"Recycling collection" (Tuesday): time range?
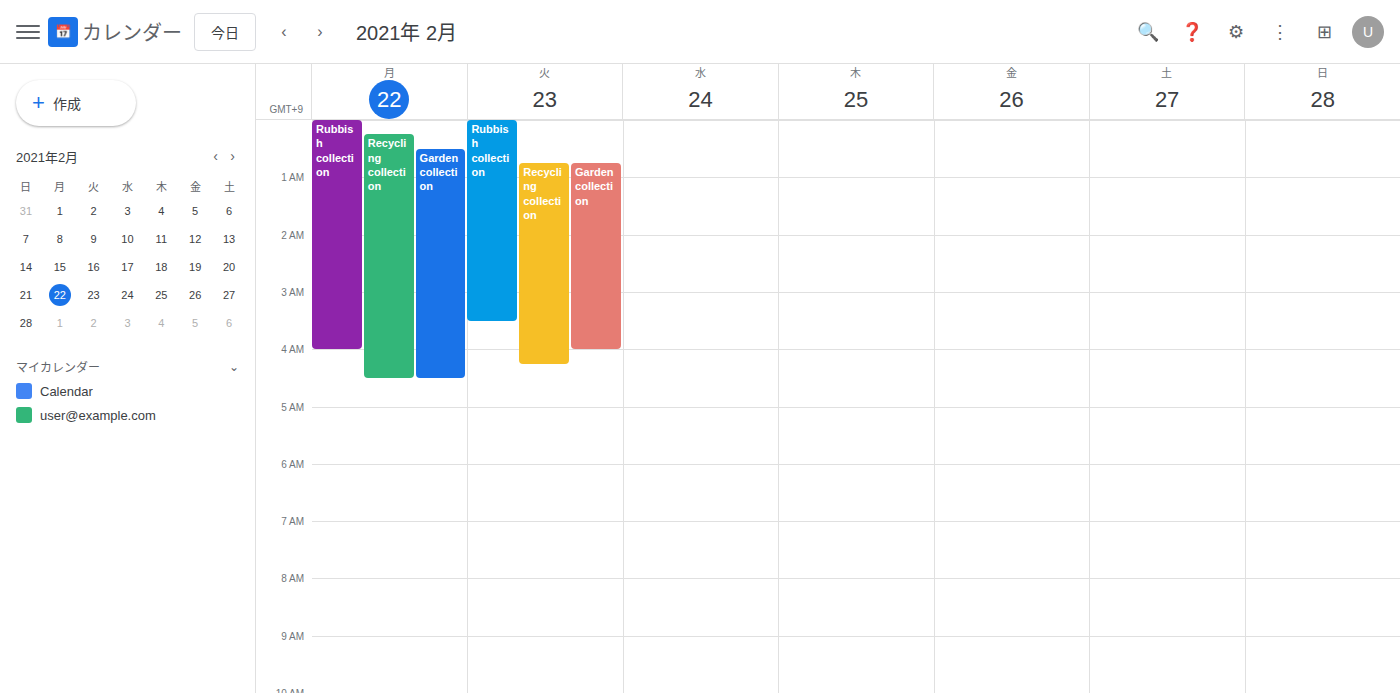
00:45 to 04:15